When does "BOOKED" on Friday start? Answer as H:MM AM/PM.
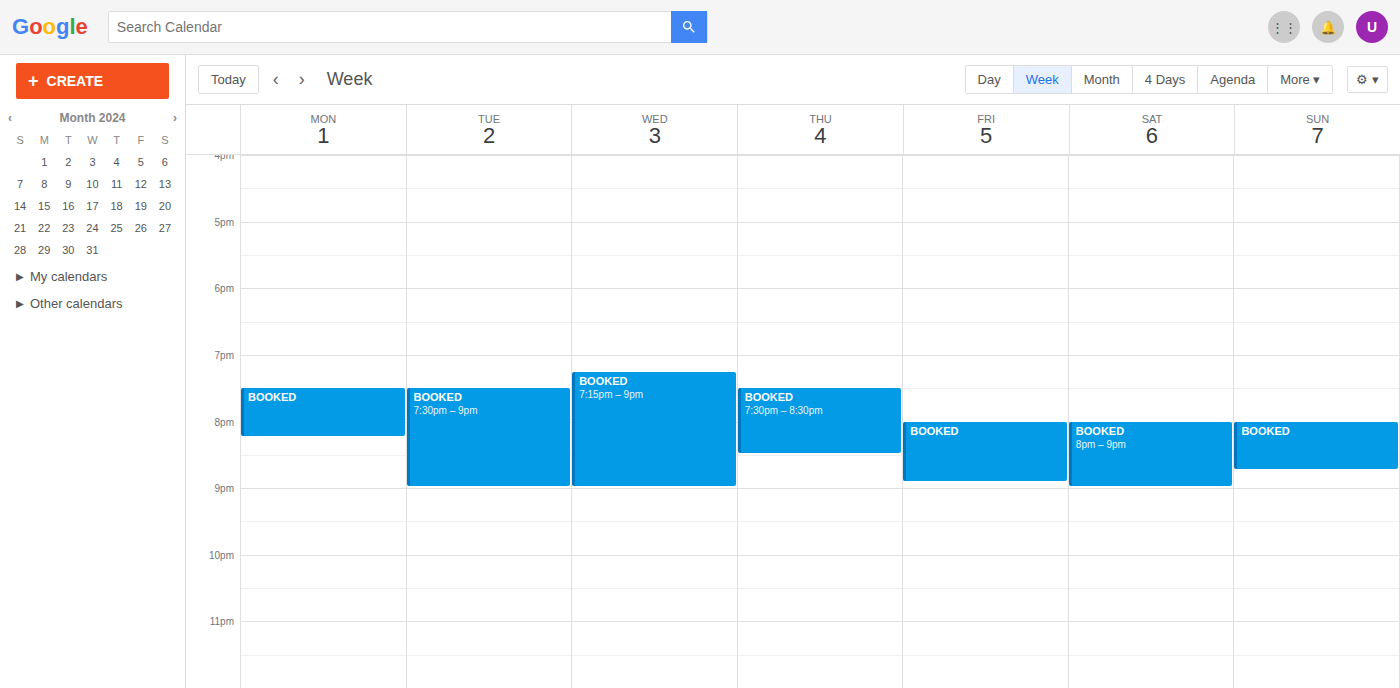
8:00 PM